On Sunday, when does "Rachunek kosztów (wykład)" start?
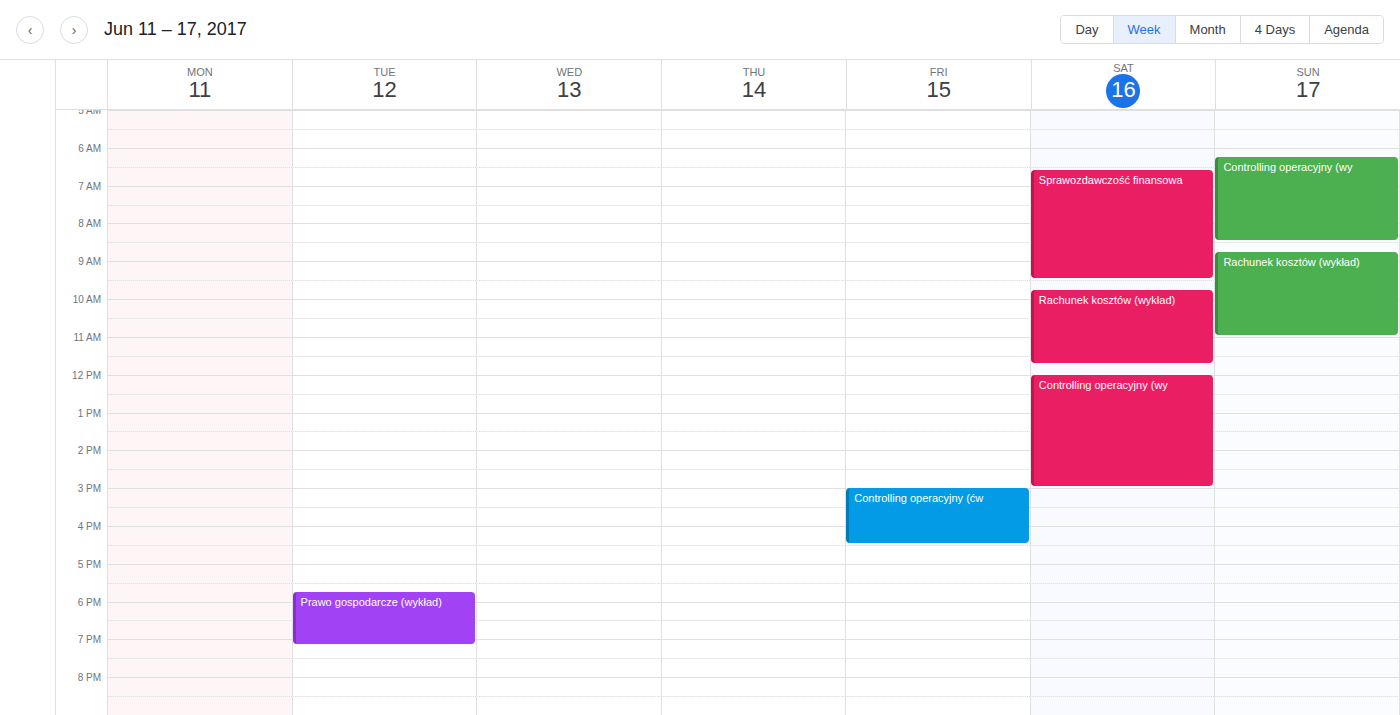
8:45 AM